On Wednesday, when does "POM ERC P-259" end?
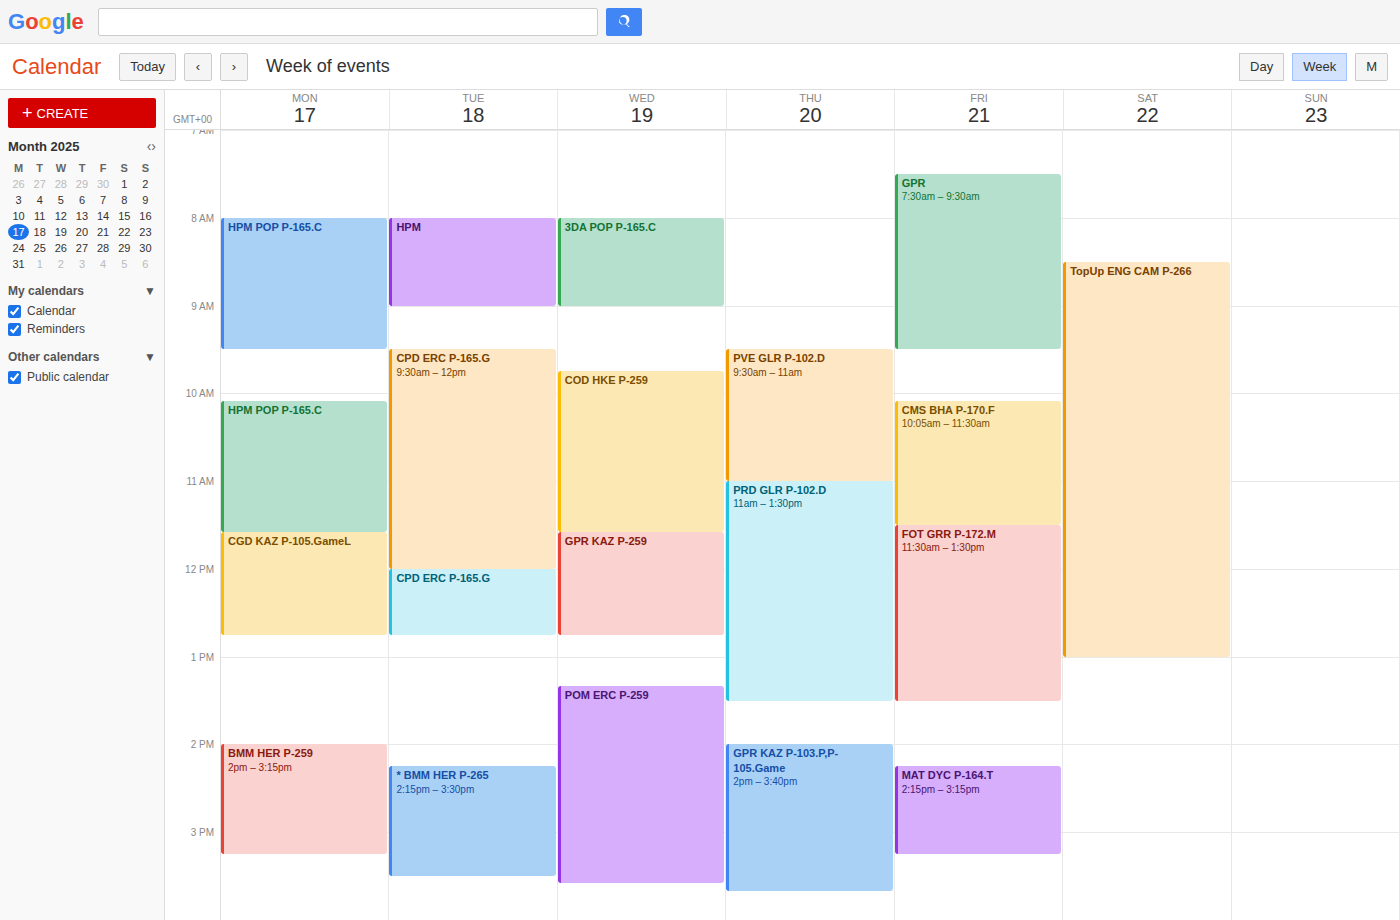
3:35 PM